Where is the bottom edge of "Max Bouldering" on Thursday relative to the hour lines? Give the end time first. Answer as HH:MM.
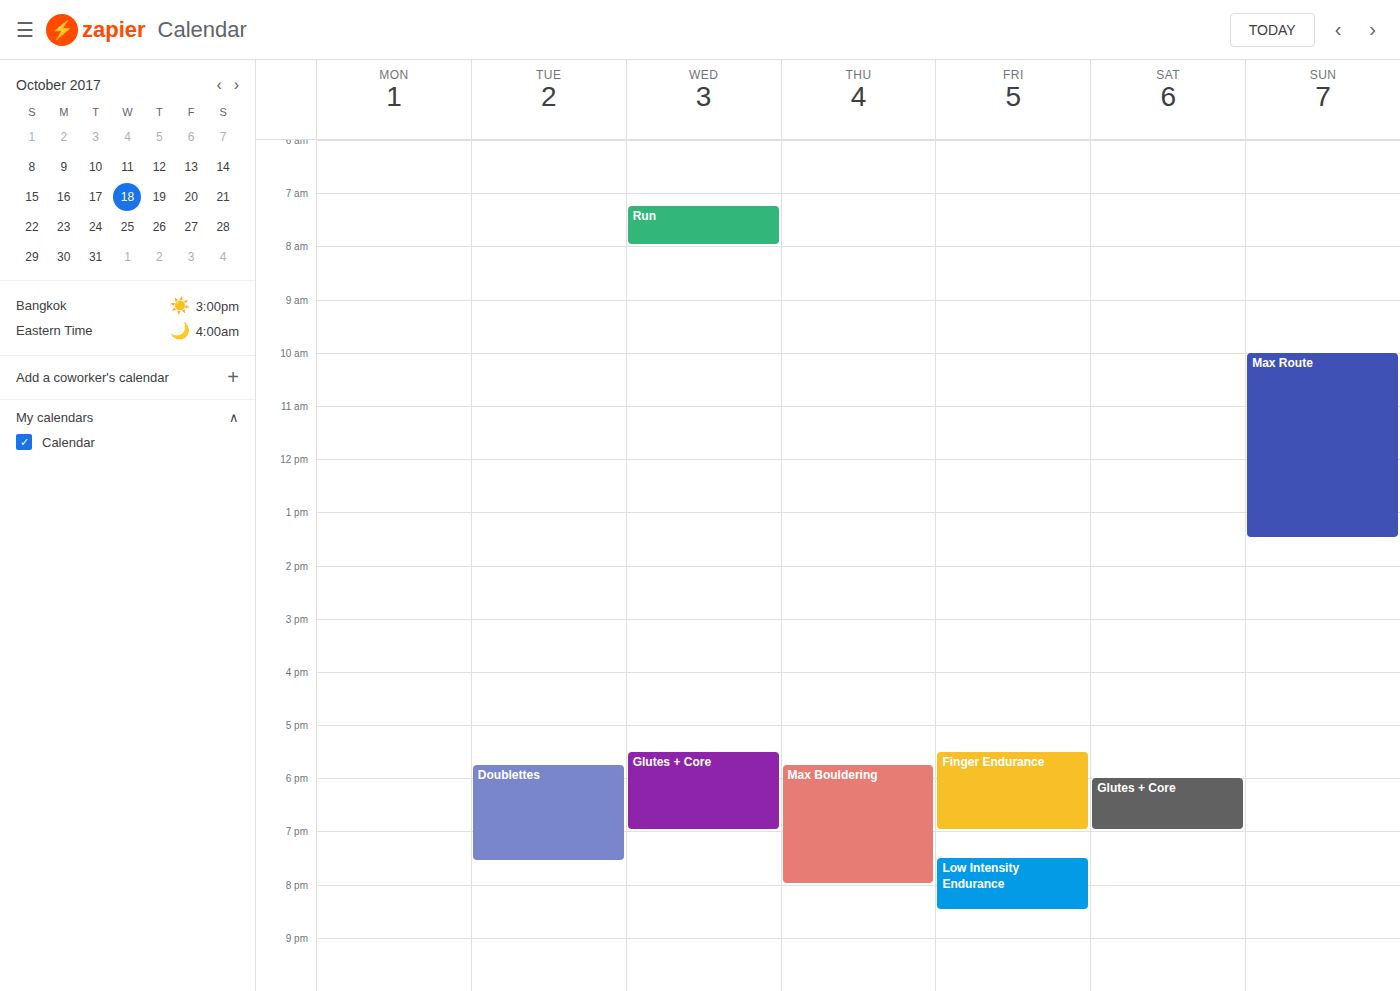
20:00 -- exactly on the 20:00 line.